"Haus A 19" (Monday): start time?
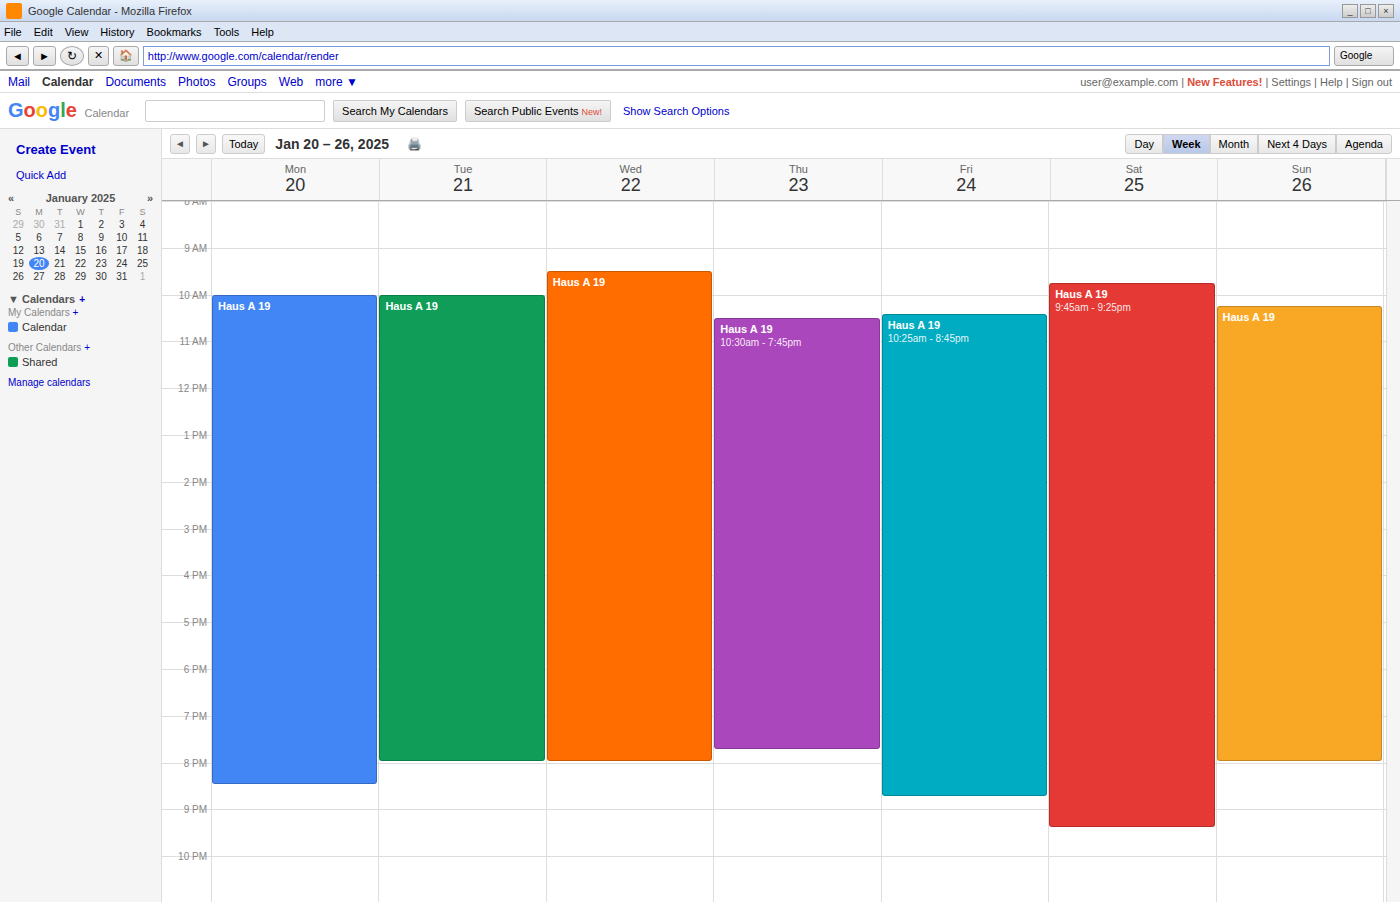
10:00 AM